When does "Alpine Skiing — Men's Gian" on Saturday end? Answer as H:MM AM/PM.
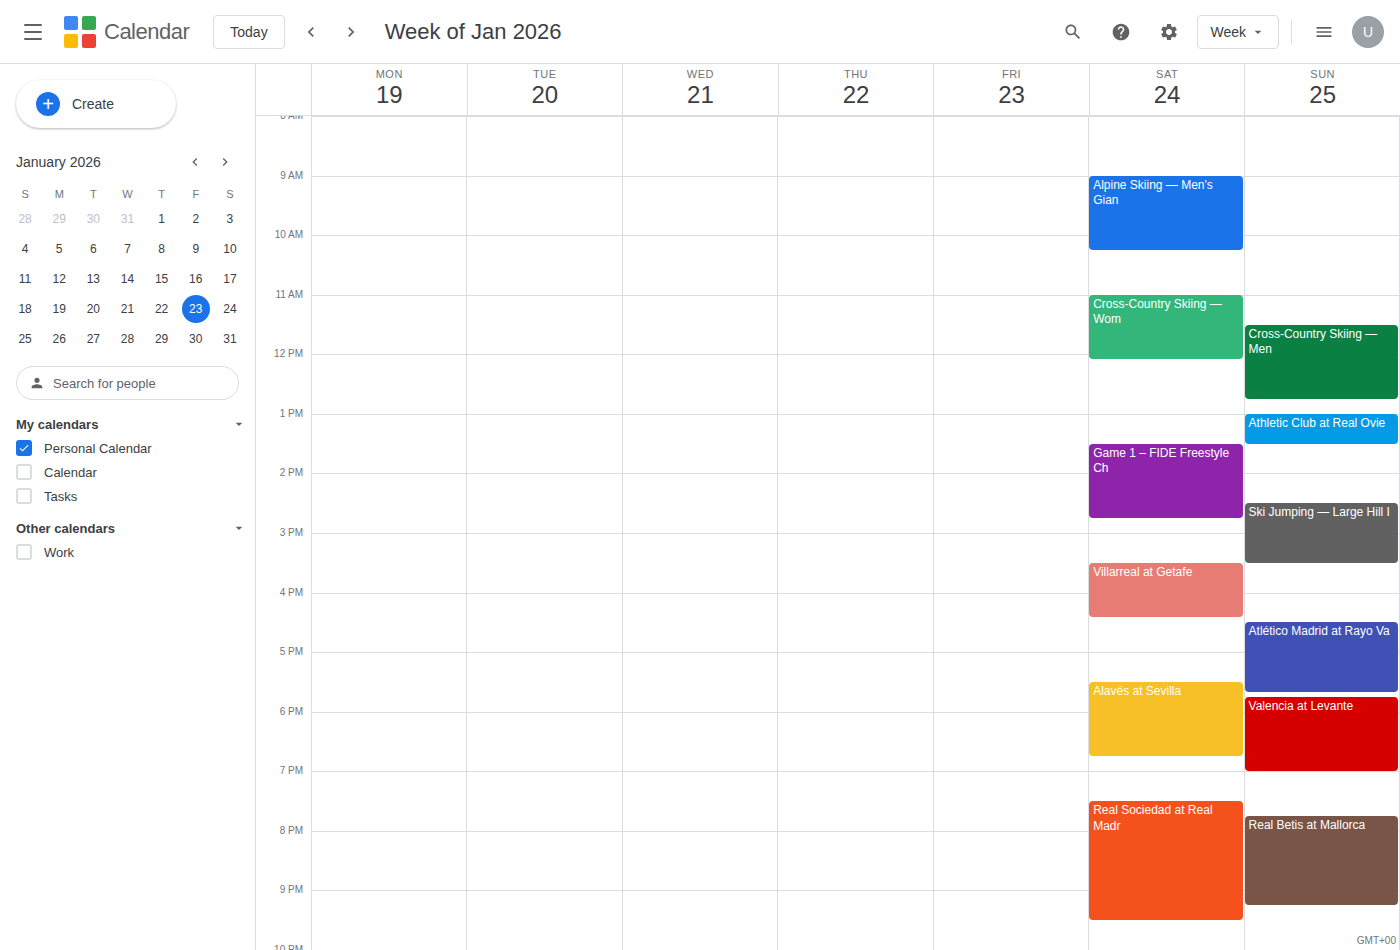
10:15 AM